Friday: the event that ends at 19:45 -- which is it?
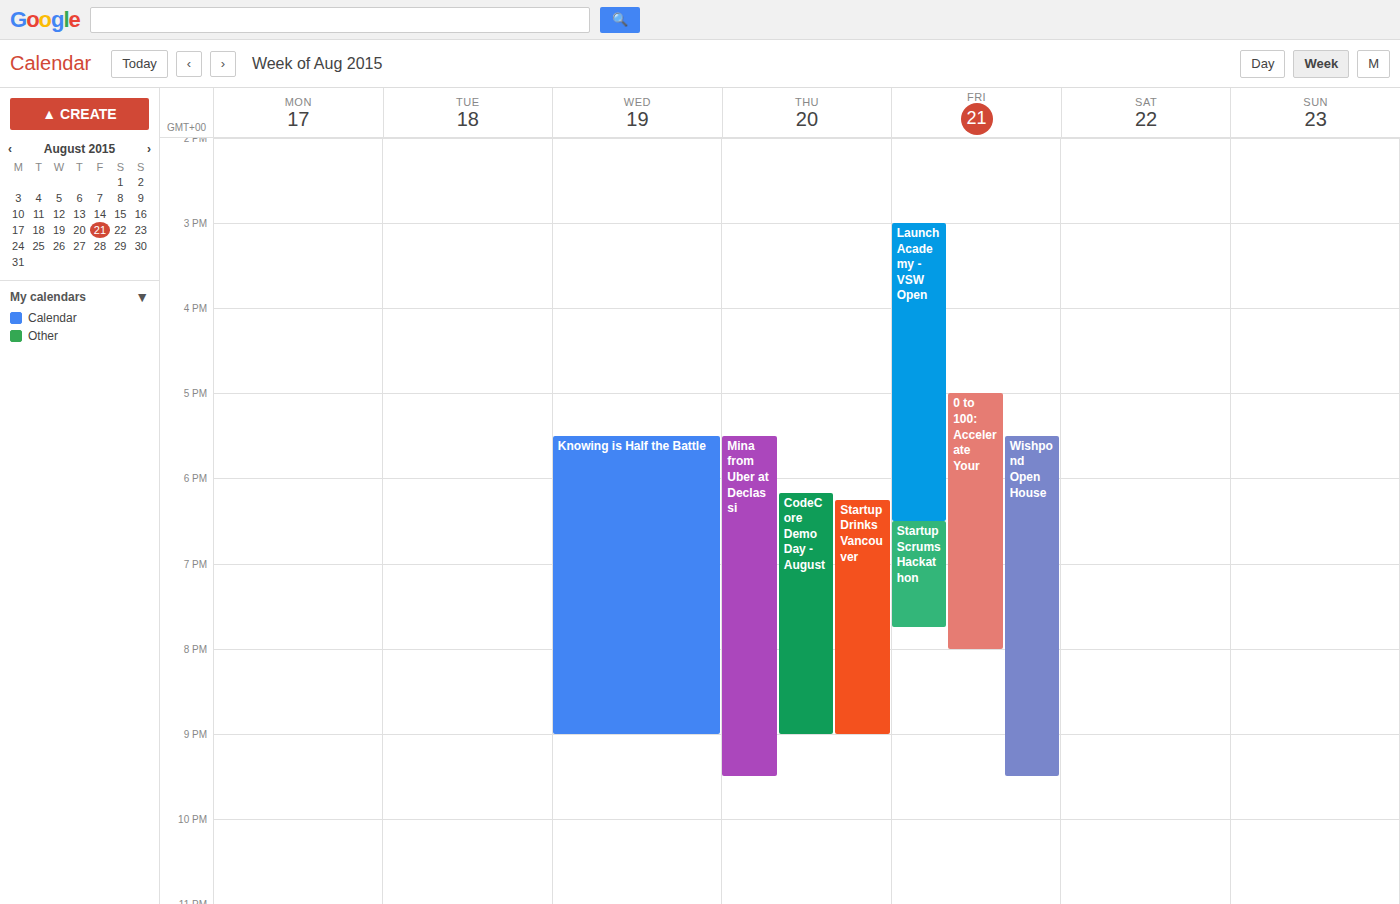
"Startup Scrums Hackathon"